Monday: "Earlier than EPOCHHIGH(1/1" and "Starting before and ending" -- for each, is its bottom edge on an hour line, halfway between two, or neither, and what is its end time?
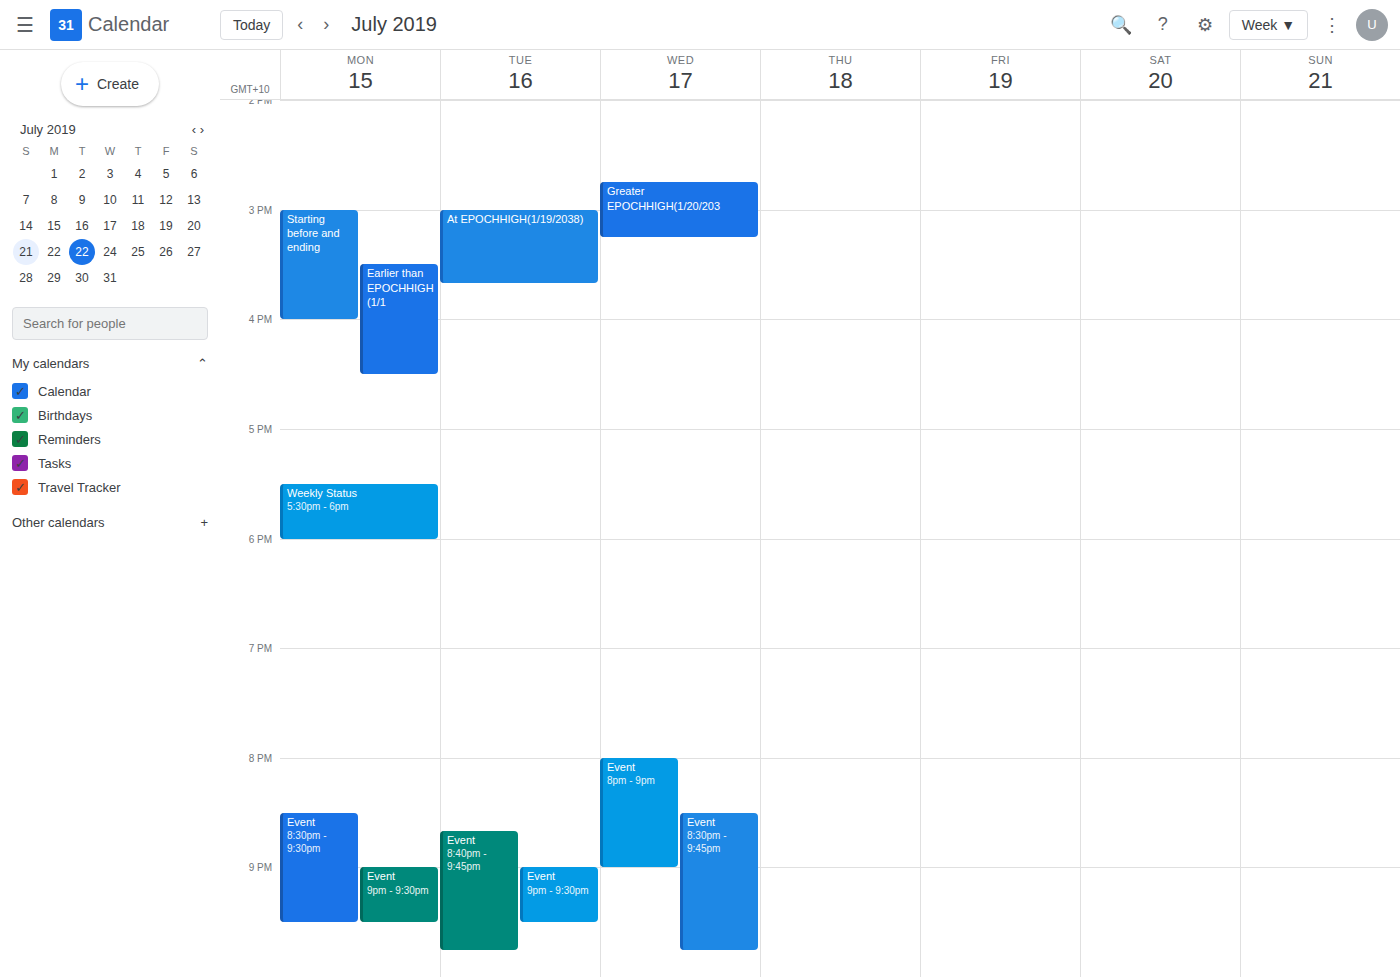
"Earlier than EPOCHHIGH(1/1": 4:30 PM, halfway between the 4 PM and 5 PM lines. "Starting before and ending": 4:00 PM, exactly on the 4 PM line.